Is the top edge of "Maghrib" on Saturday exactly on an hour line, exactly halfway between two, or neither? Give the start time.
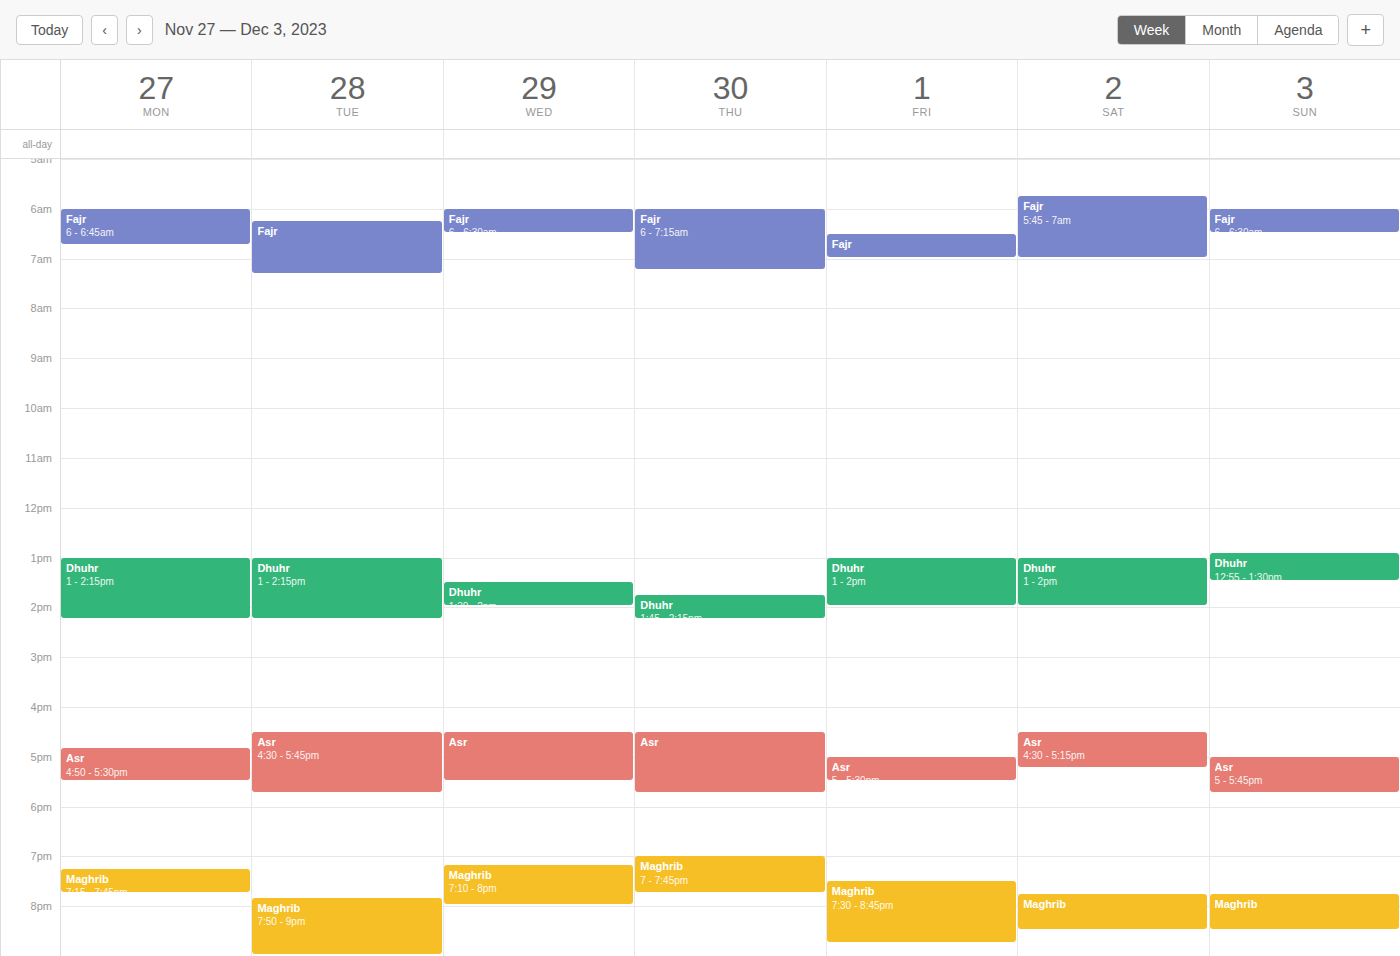
7:45 PM -- neither: three quarters of the way from the 7 PM line to the 8 PM line.